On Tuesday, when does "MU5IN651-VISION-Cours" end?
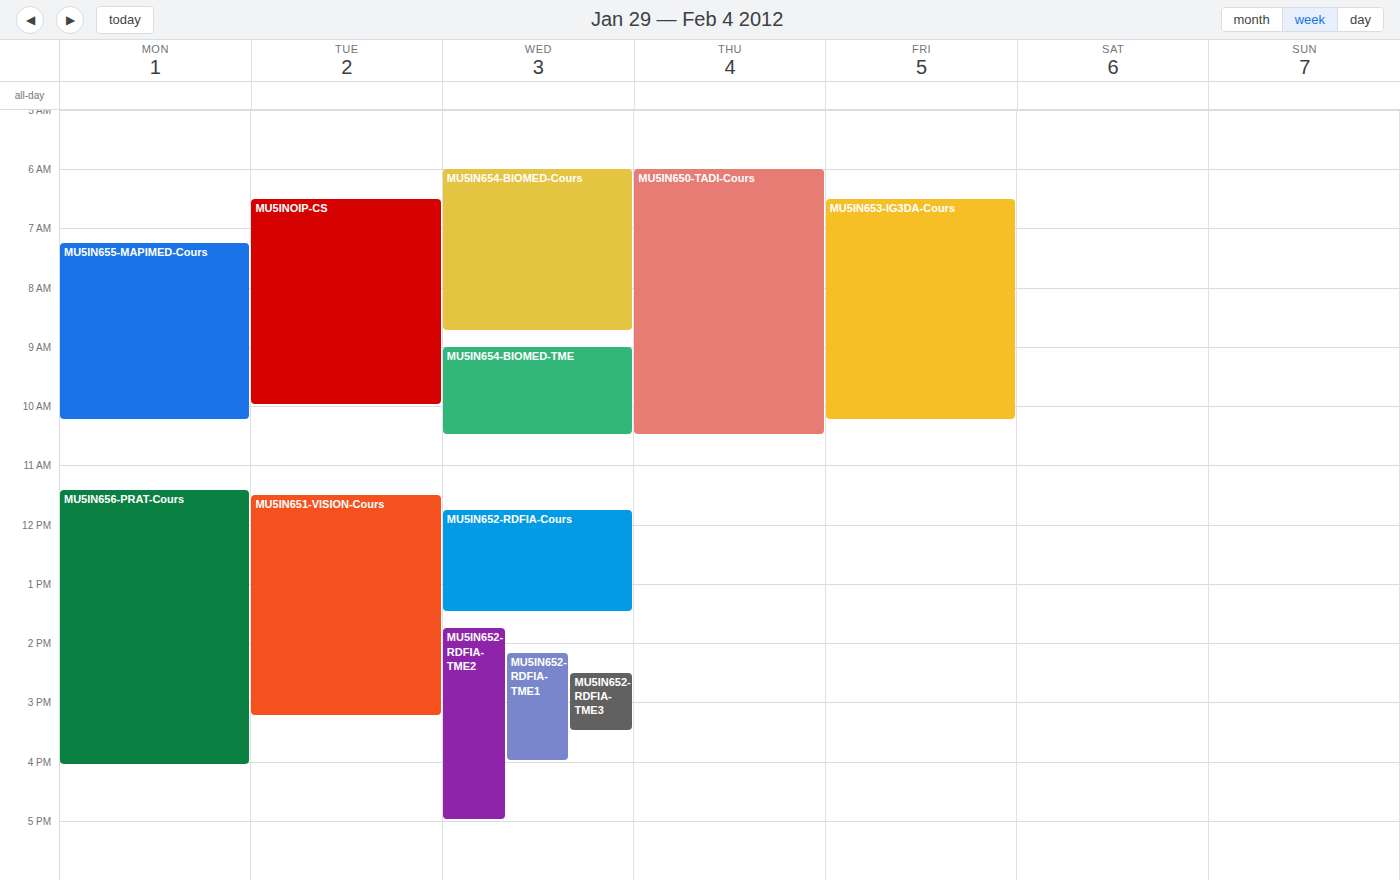
3:15 PM